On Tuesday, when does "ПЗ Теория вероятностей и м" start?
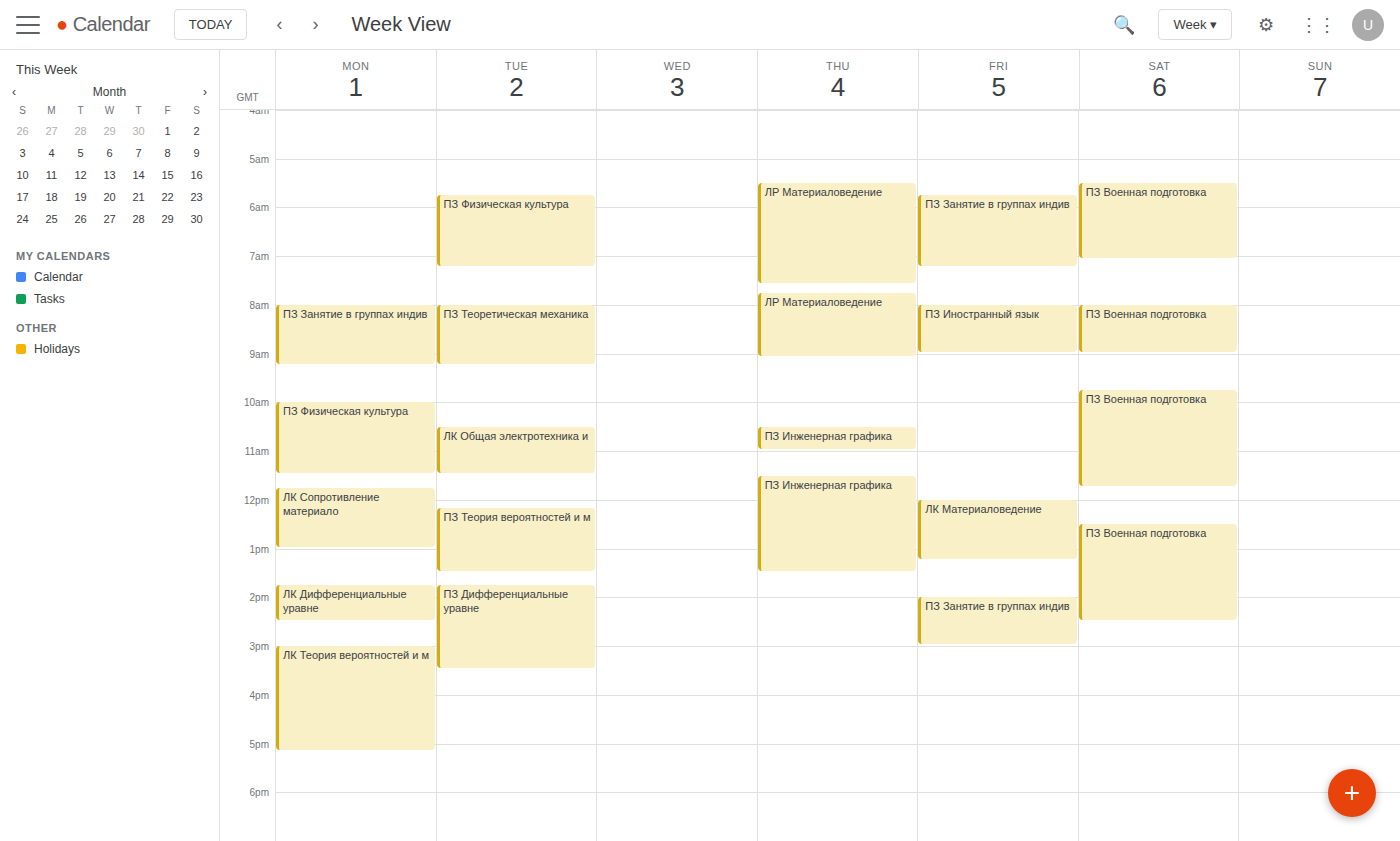
12:10 PM